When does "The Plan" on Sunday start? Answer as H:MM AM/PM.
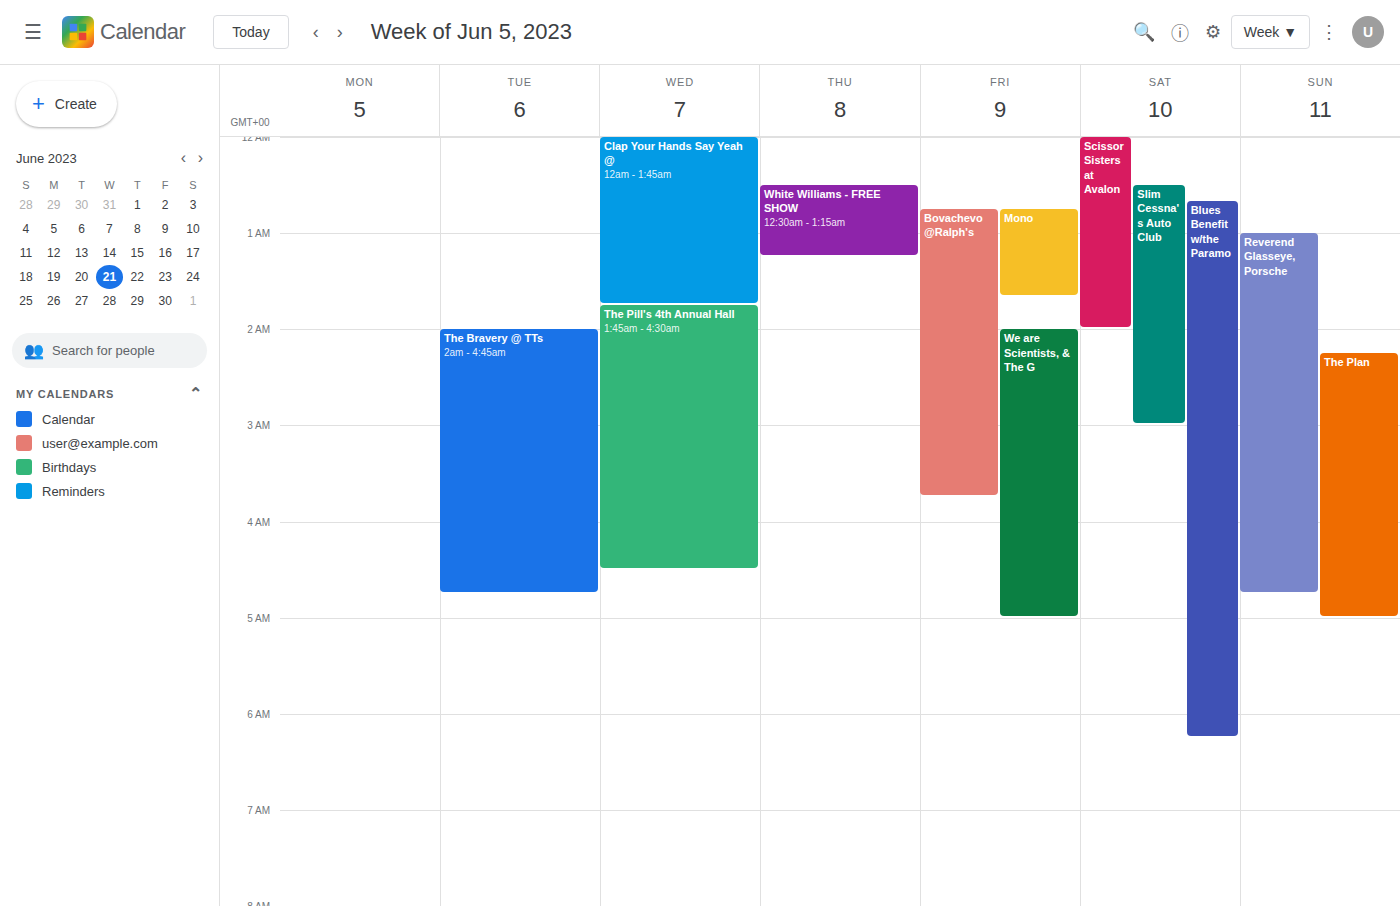
2:15 AM